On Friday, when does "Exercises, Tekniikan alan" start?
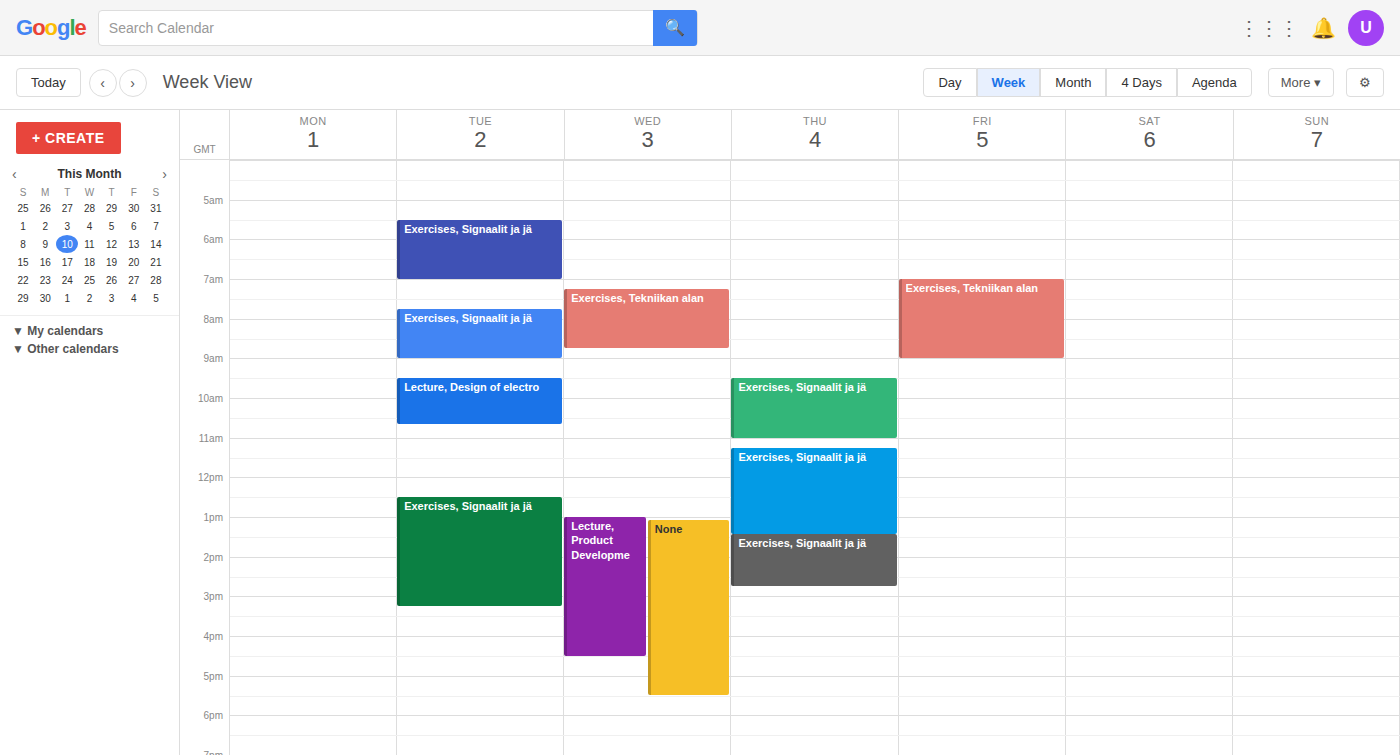
7:00 AM